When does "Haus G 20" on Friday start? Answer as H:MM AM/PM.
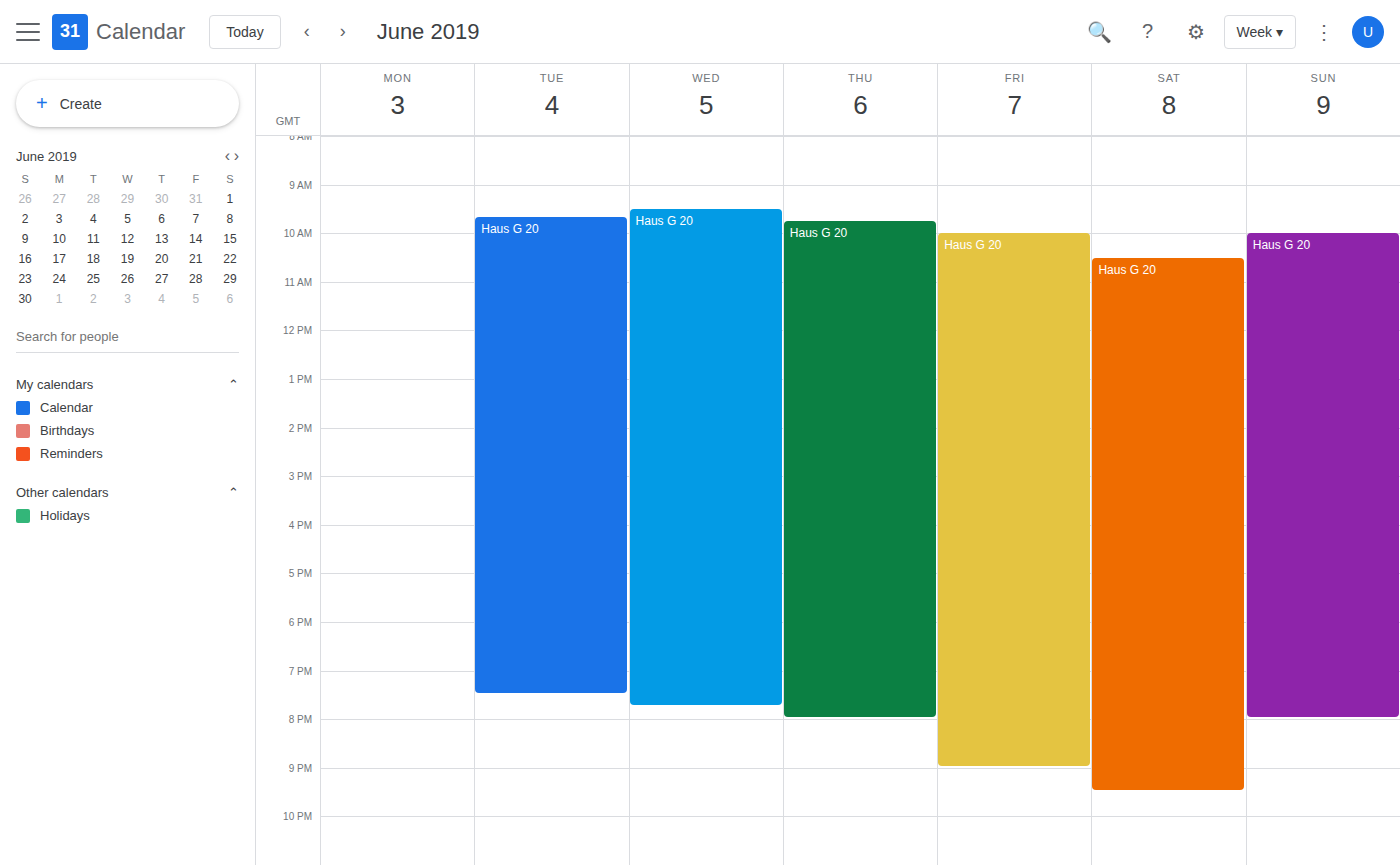
10:00 AM